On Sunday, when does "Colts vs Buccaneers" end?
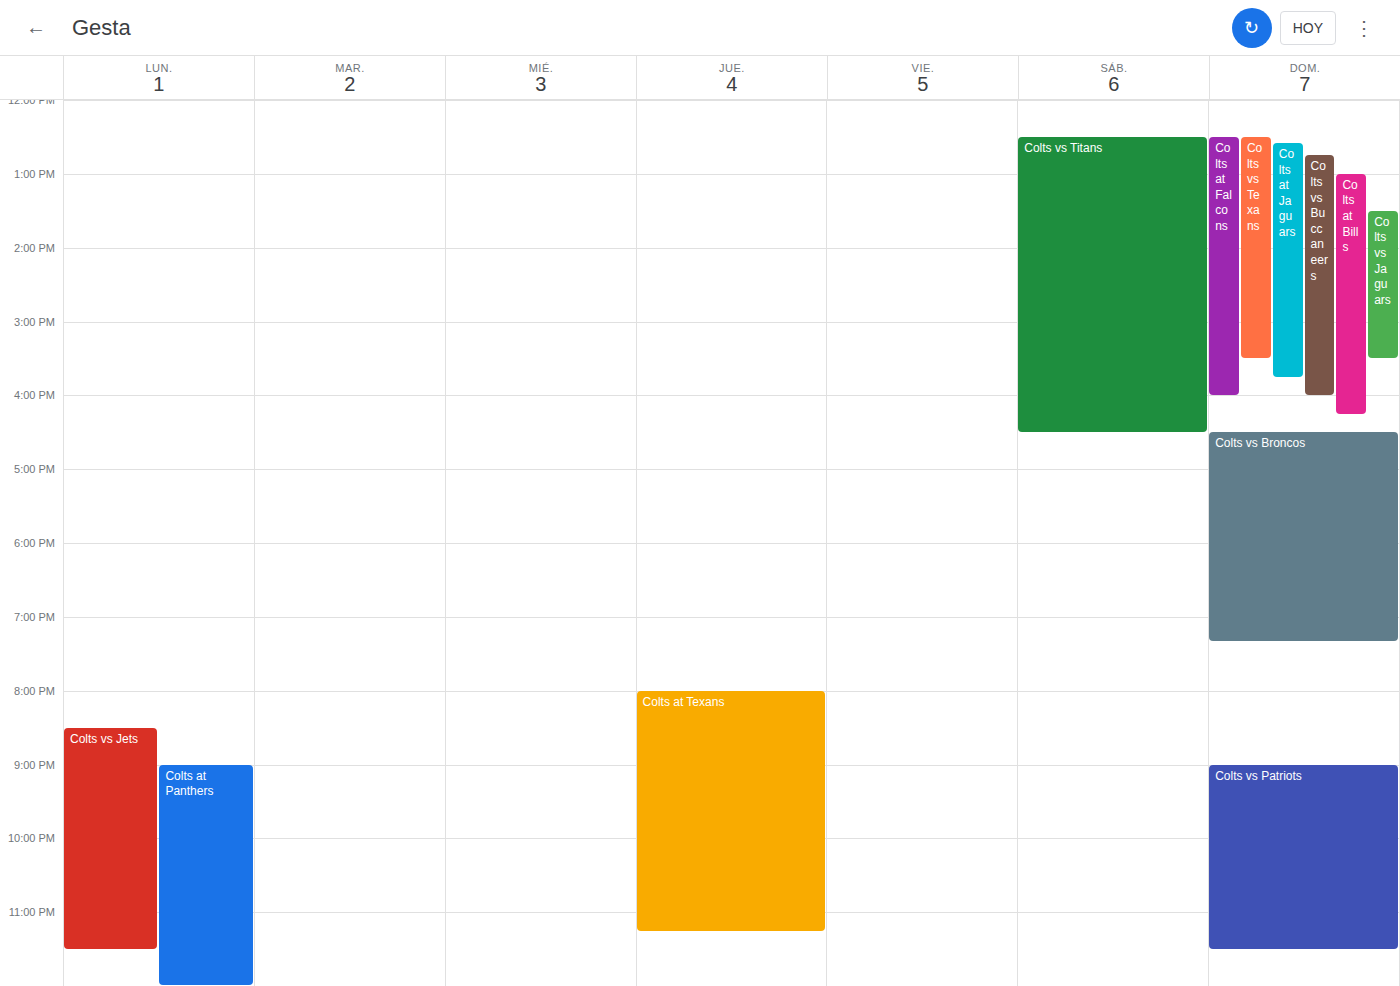
16:00